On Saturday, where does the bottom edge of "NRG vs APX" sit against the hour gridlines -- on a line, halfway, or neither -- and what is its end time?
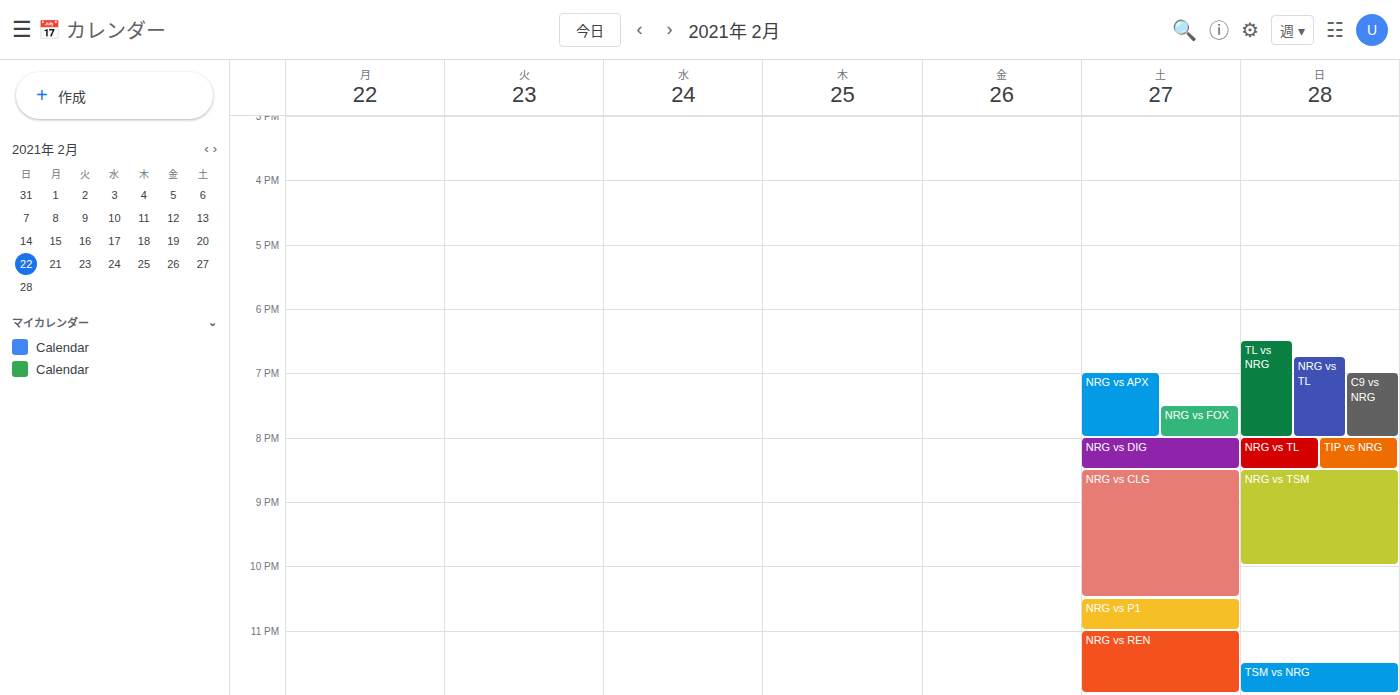
8:00 PM -- exactly on the 8 PM line.